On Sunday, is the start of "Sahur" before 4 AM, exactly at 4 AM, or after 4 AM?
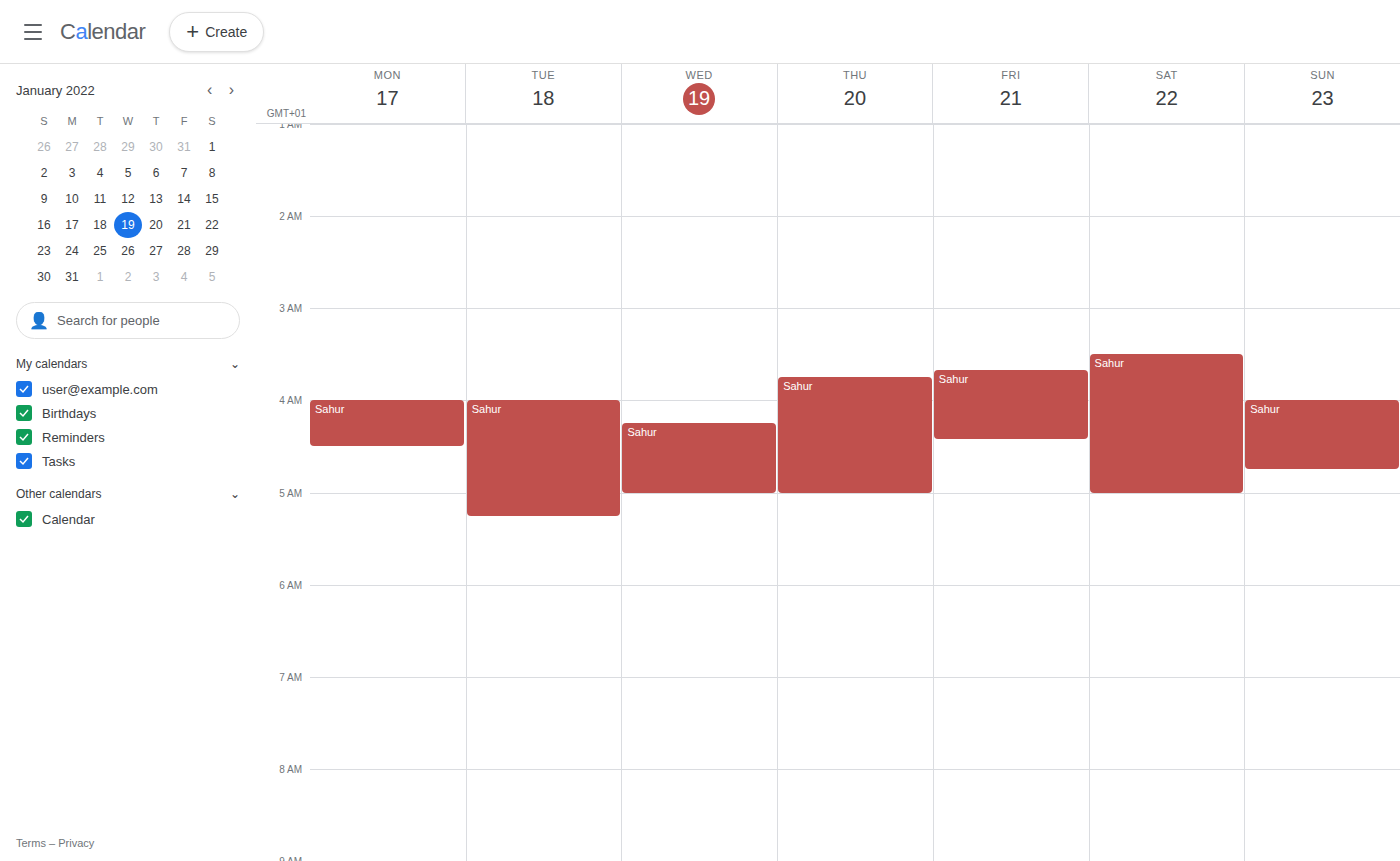
4:00 AM -- exactly at 4 AM, on the 4 AM line.